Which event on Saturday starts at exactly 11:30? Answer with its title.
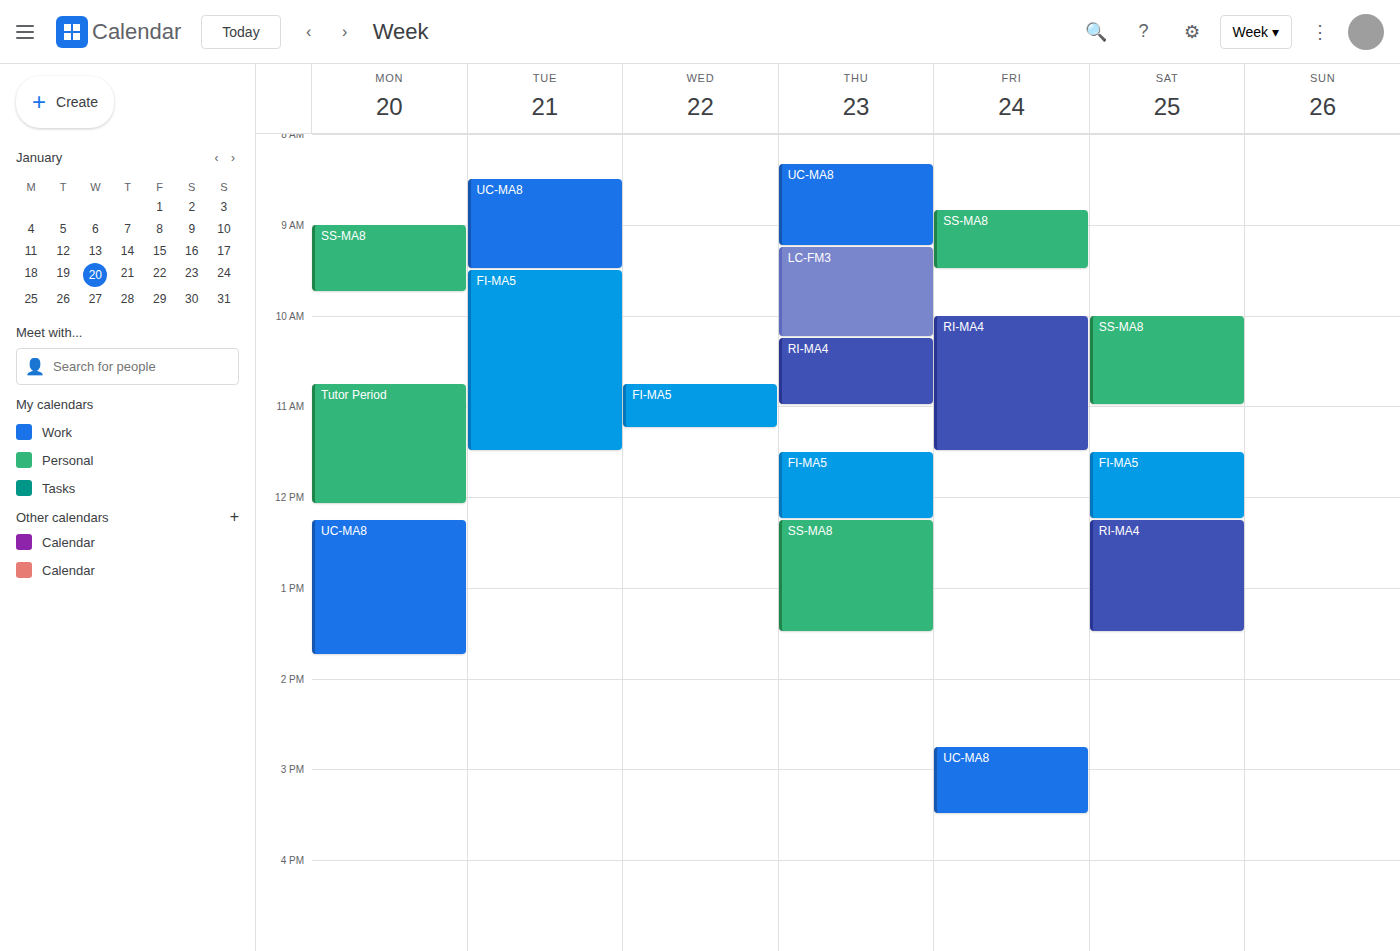
"FI-MA5"